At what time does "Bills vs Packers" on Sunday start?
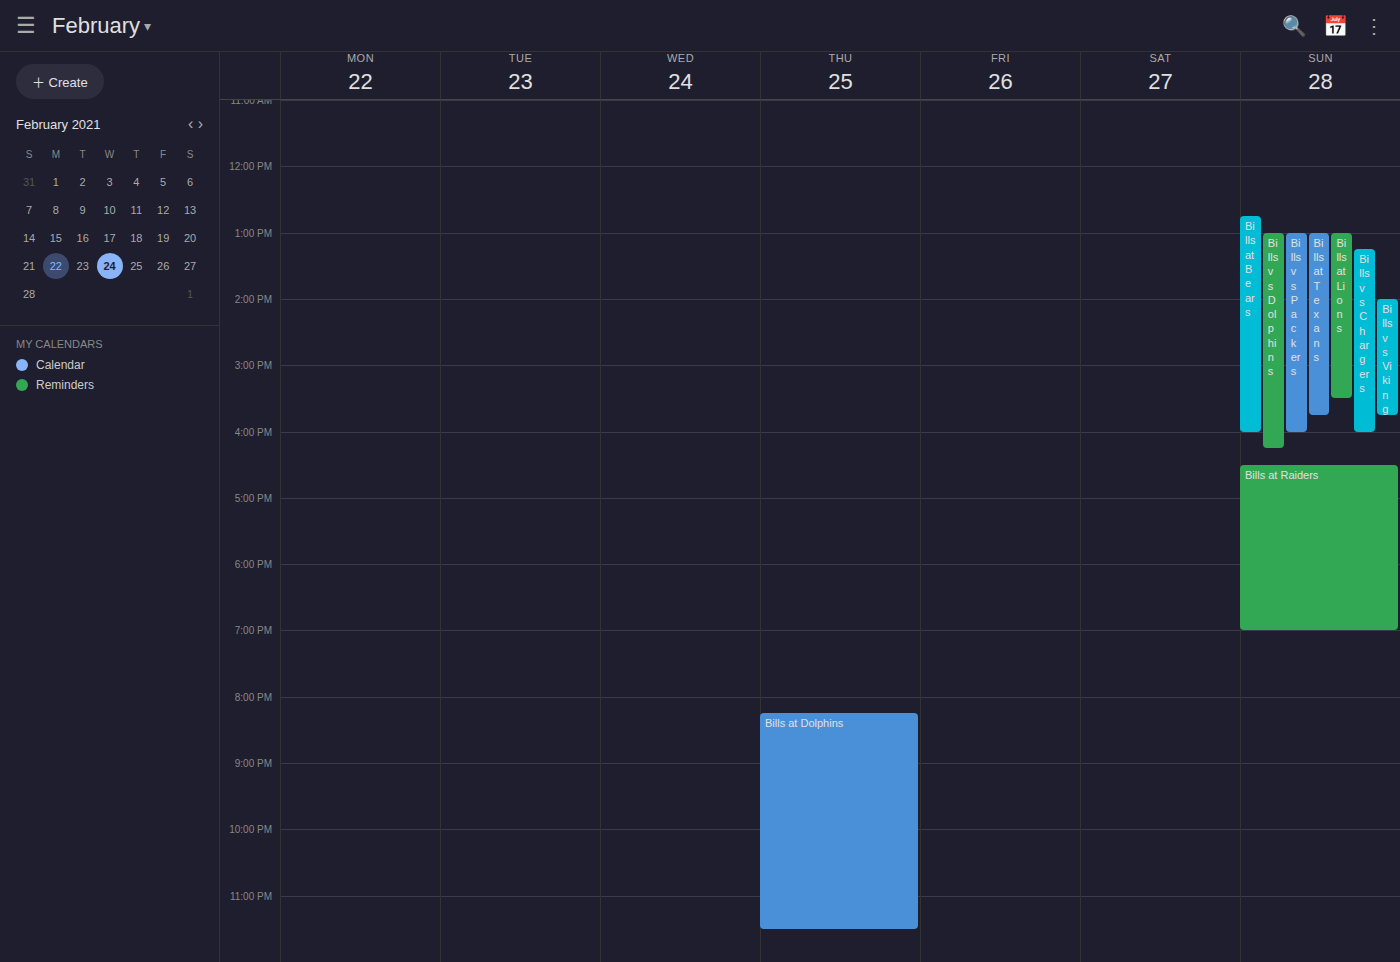
1:00 PM